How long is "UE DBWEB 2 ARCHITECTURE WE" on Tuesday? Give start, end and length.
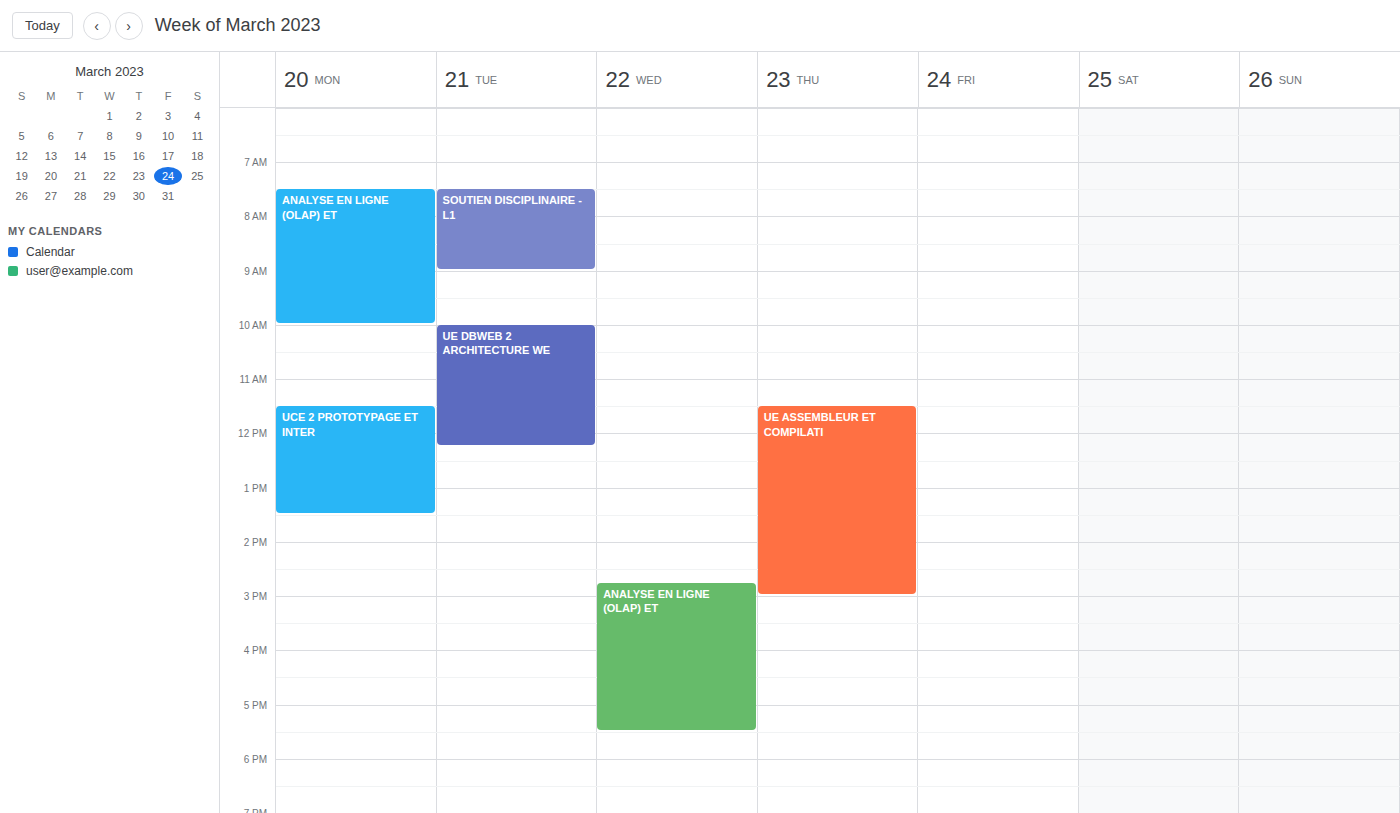
10:00 to 12:15, 2 hours 15 minutes